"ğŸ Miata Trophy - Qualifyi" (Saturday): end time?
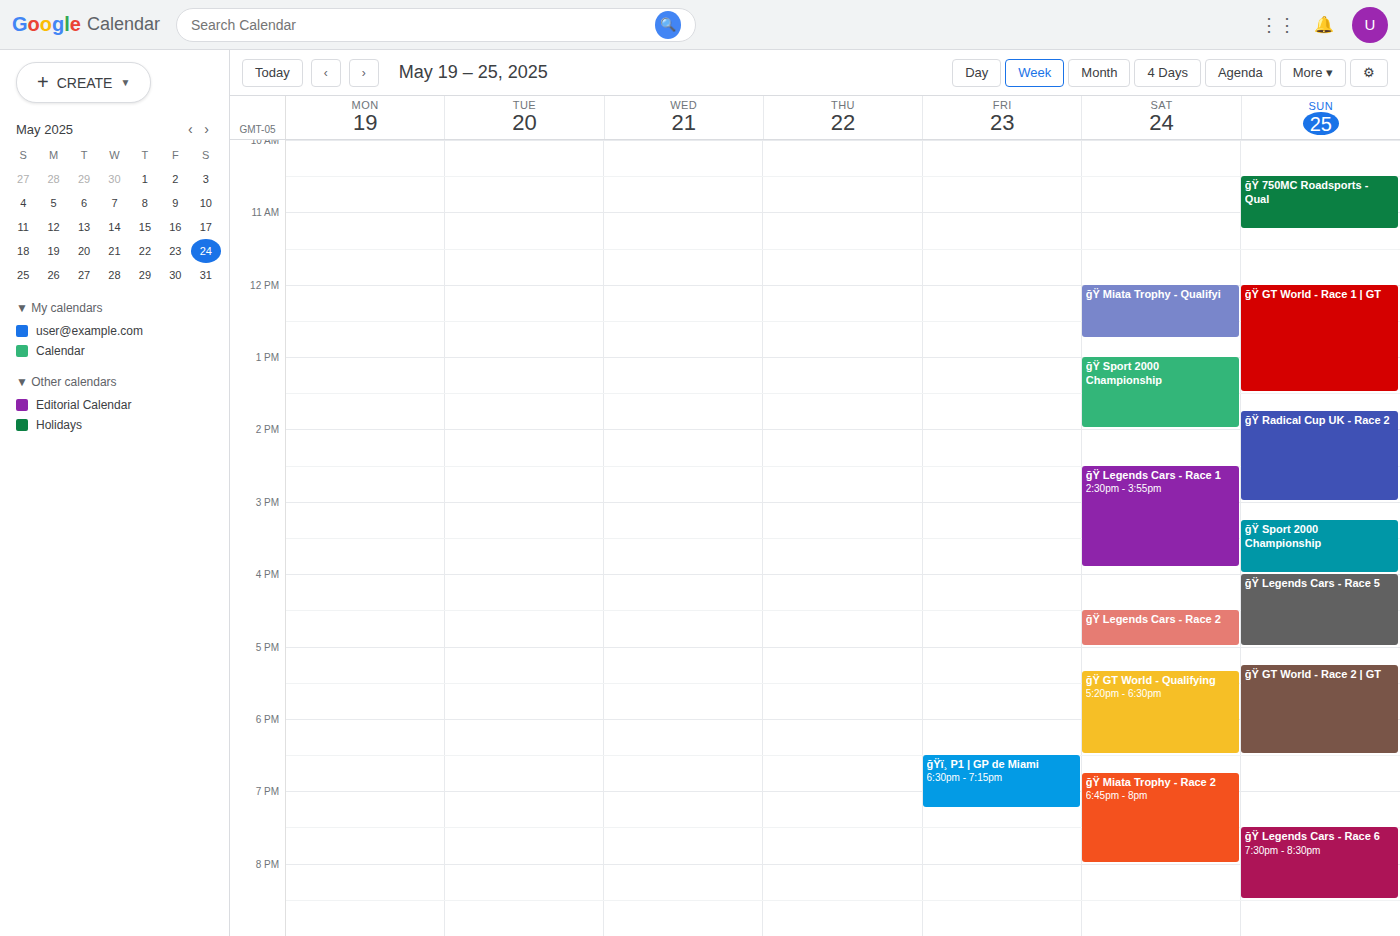
12:45 PM